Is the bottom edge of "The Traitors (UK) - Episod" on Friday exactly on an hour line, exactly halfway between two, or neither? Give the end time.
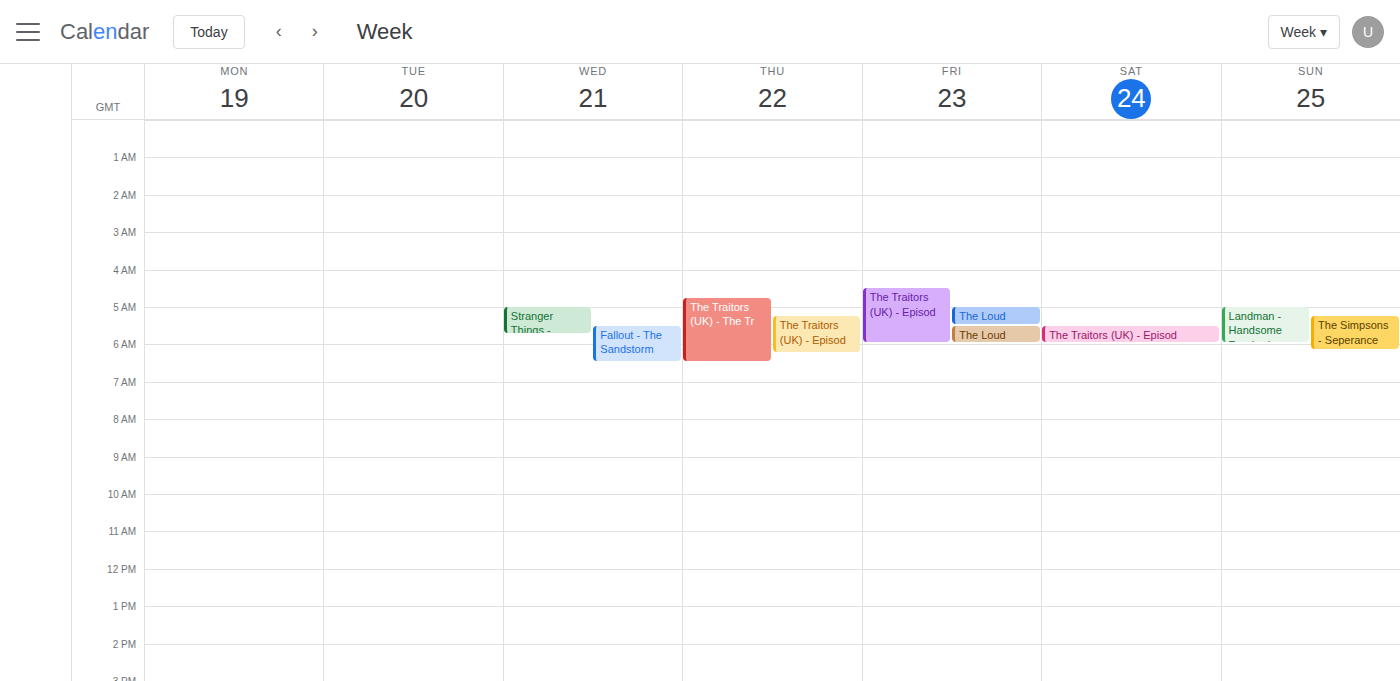
6:00 AM -- exactly on the 6 AM line.